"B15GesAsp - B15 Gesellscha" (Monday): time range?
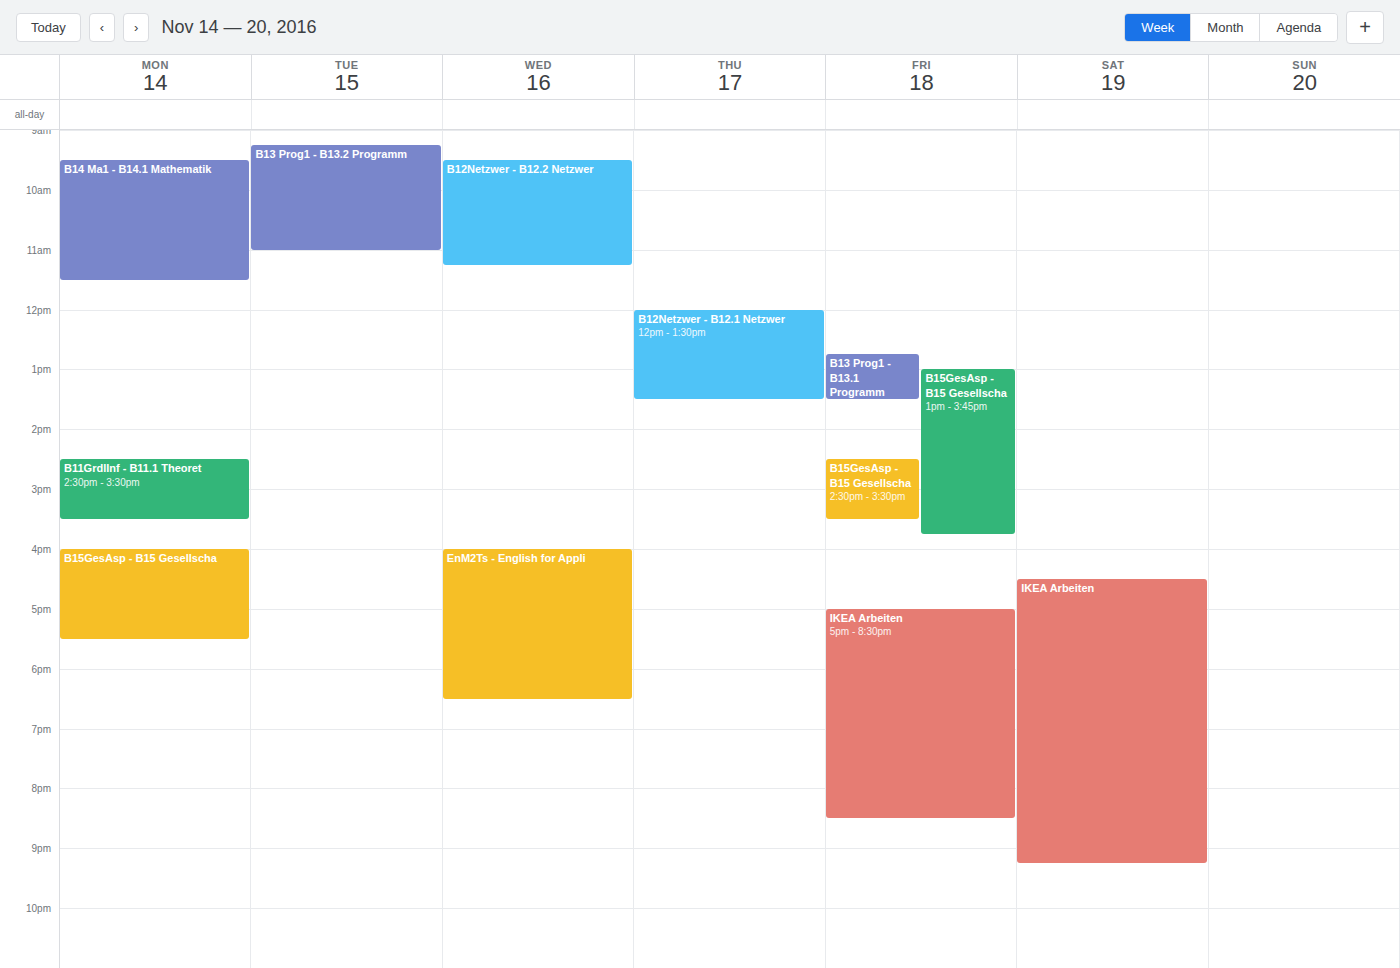
4:00 PM to 5:30 PM